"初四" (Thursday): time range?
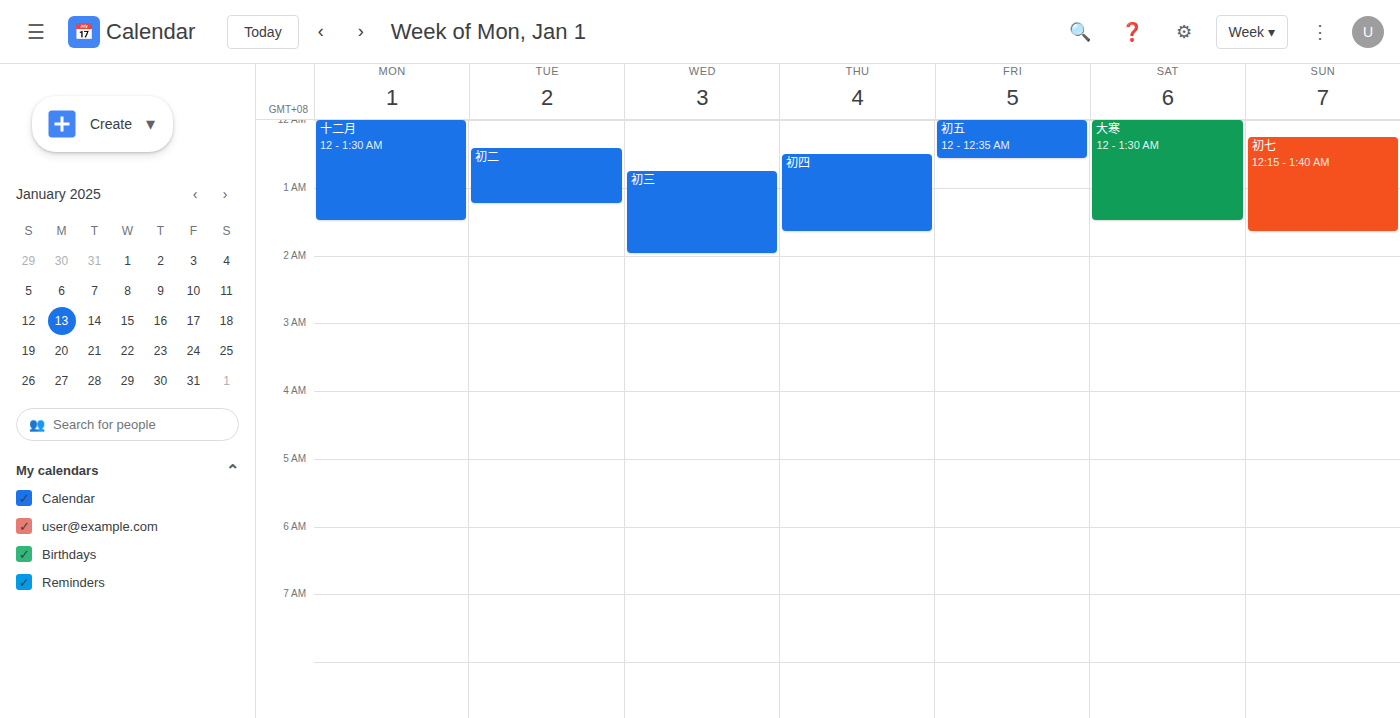
12:30 AM to 1:40 AM